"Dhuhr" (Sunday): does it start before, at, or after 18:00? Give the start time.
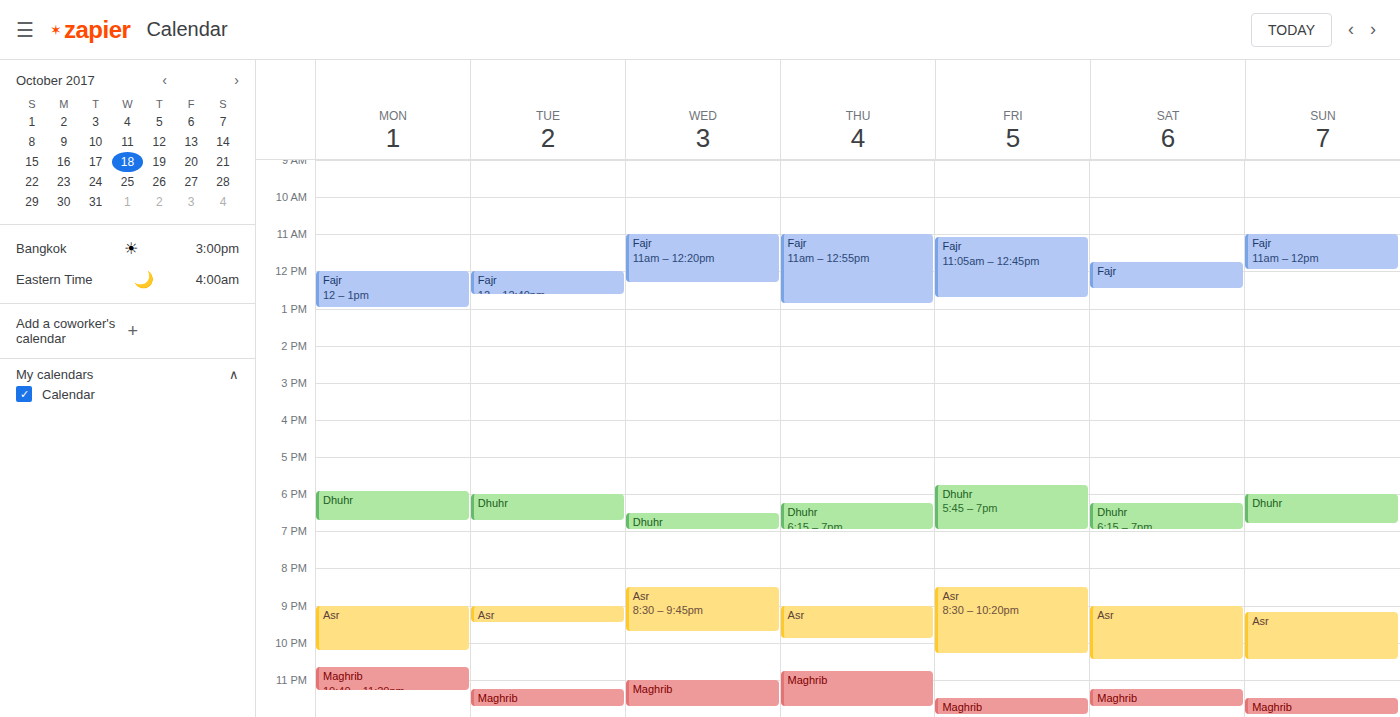
18:00 -- exactly at 18:00, on the 18:00 line.